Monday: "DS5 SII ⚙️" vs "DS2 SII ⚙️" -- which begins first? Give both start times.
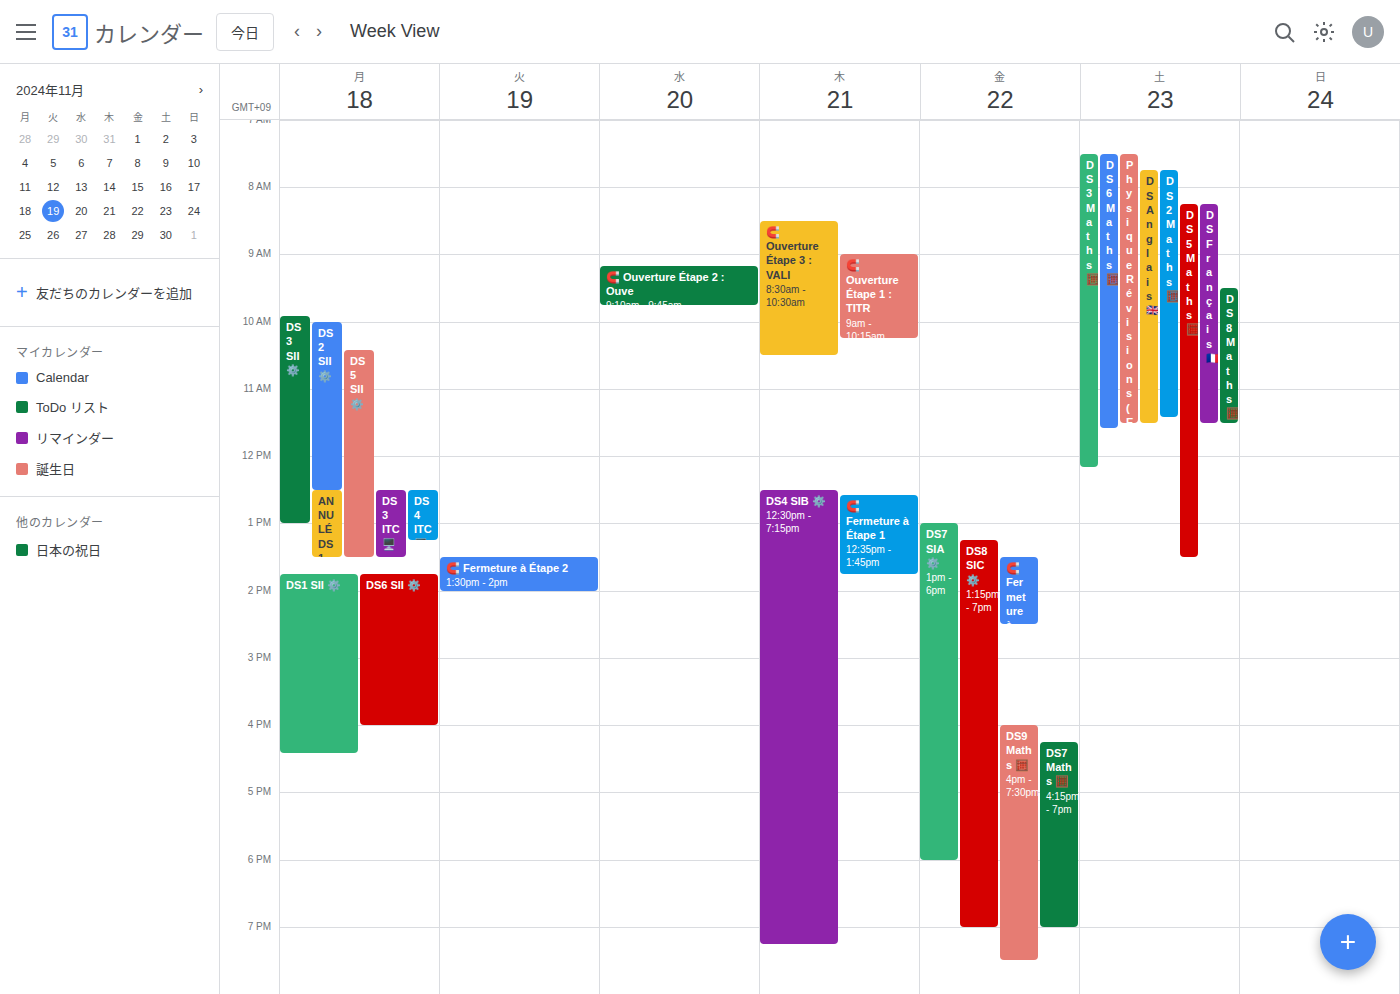
"DS2 SII ⚙️" 10:00 AM; "DS5 SII ⚙️" 10:25 AM.